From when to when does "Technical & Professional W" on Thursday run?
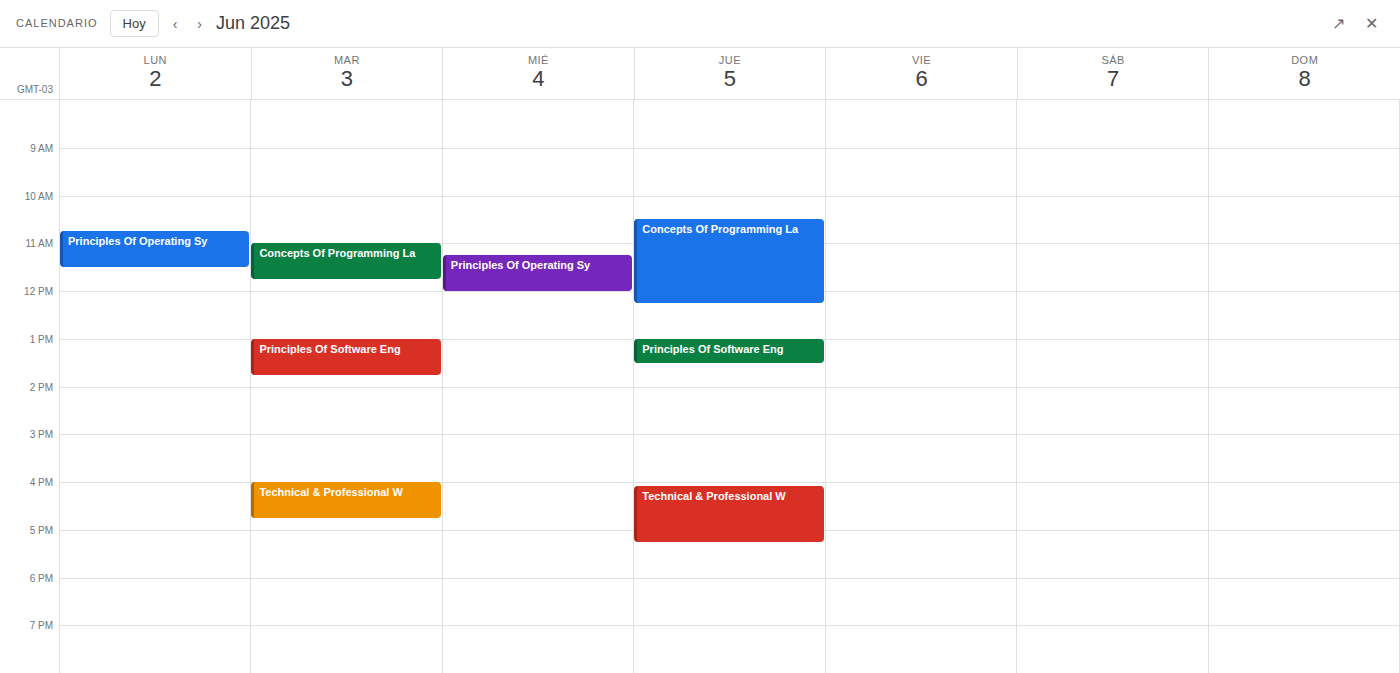
4:05 PM to 5:15 PM